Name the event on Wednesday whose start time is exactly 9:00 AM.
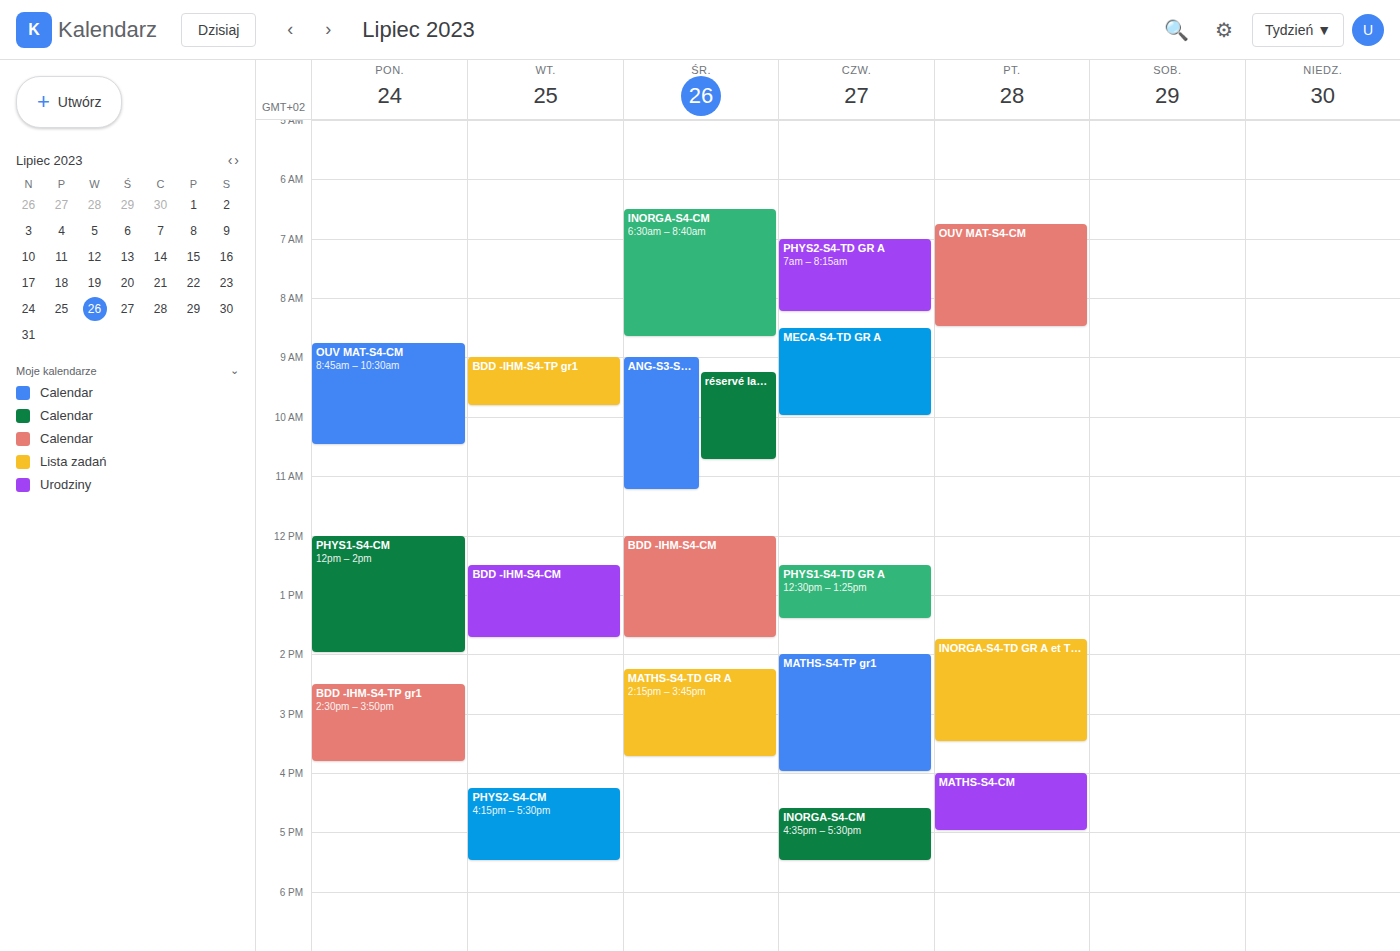
"ANG-S3-S4-TD G1"